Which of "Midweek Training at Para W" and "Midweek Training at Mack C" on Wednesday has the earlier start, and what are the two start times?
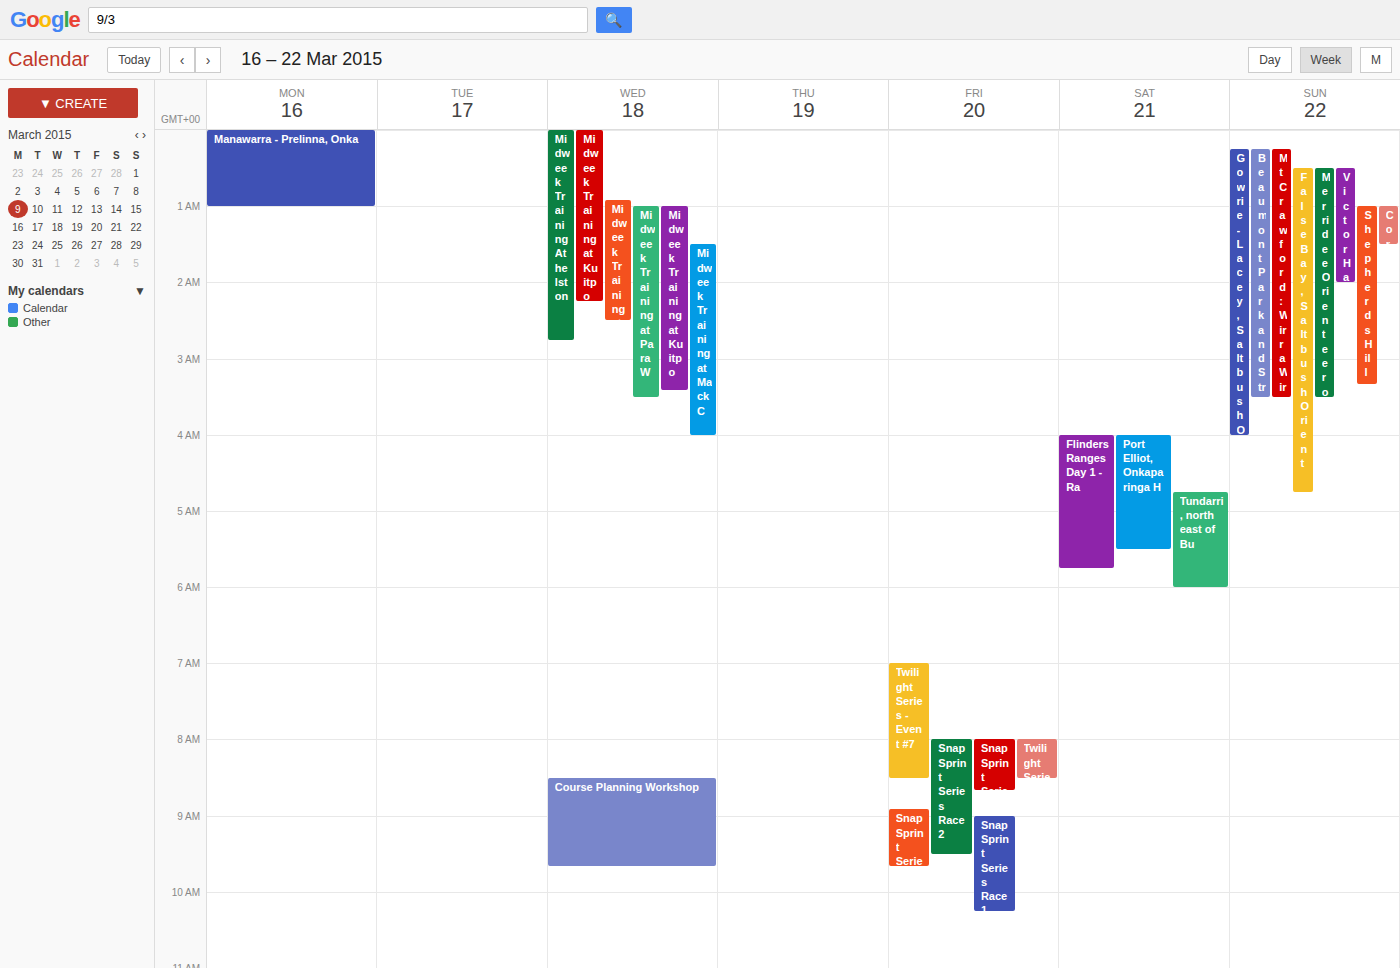
"Midweek Training at Para W" 1:00 AM; "Midweek Training at Mack C" 1:30 AM.